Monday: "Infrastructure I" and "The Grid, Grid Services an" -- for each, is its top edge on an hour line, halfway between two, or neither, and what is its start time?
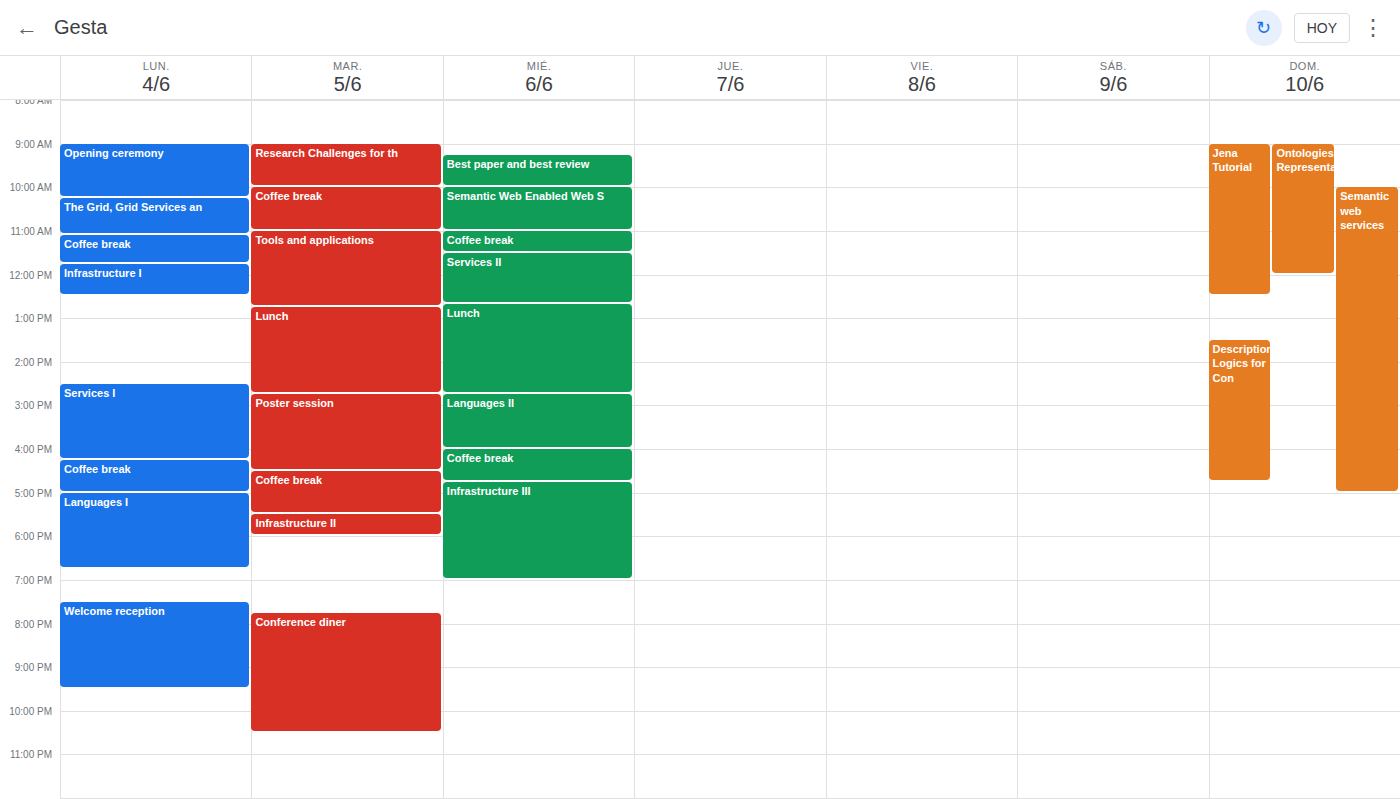
"Infrastructure I": 11:45 AM, neither: three quarters of the way from the 11 AM line to the 12 PM line. "The Grid, Grid Services an": 10:15 AM, neither: a quarter of the way from the 10 AM line to the 11 AM line.